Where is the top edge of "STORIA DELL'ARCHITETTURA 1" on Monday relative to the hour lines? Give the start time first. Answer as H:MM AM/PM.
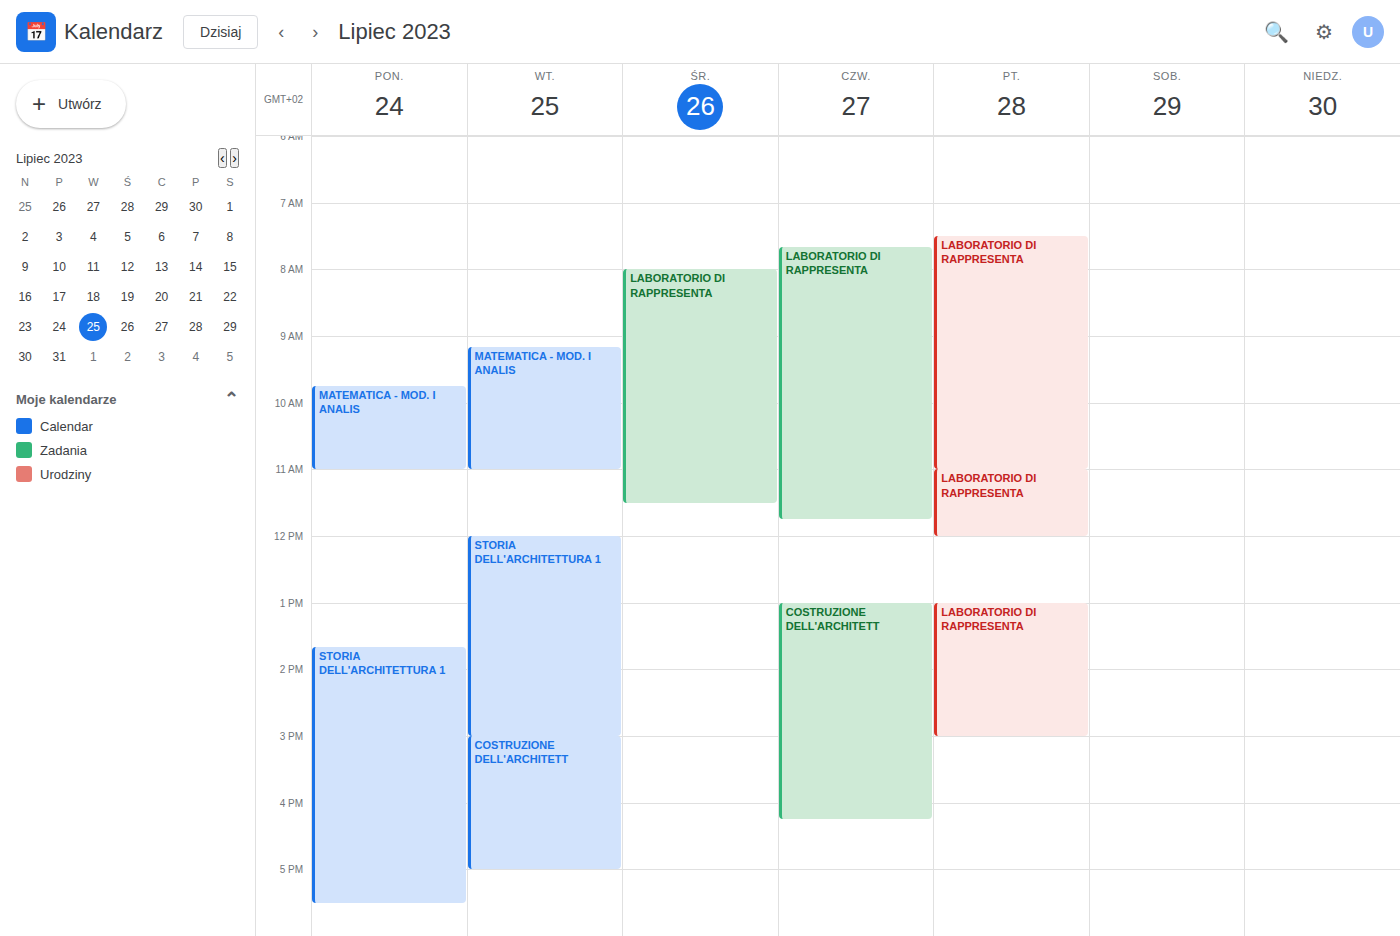
1:40 PM -- neither: 40 minutes below the 1 PM line and 20 minutes above the 2 PM line.